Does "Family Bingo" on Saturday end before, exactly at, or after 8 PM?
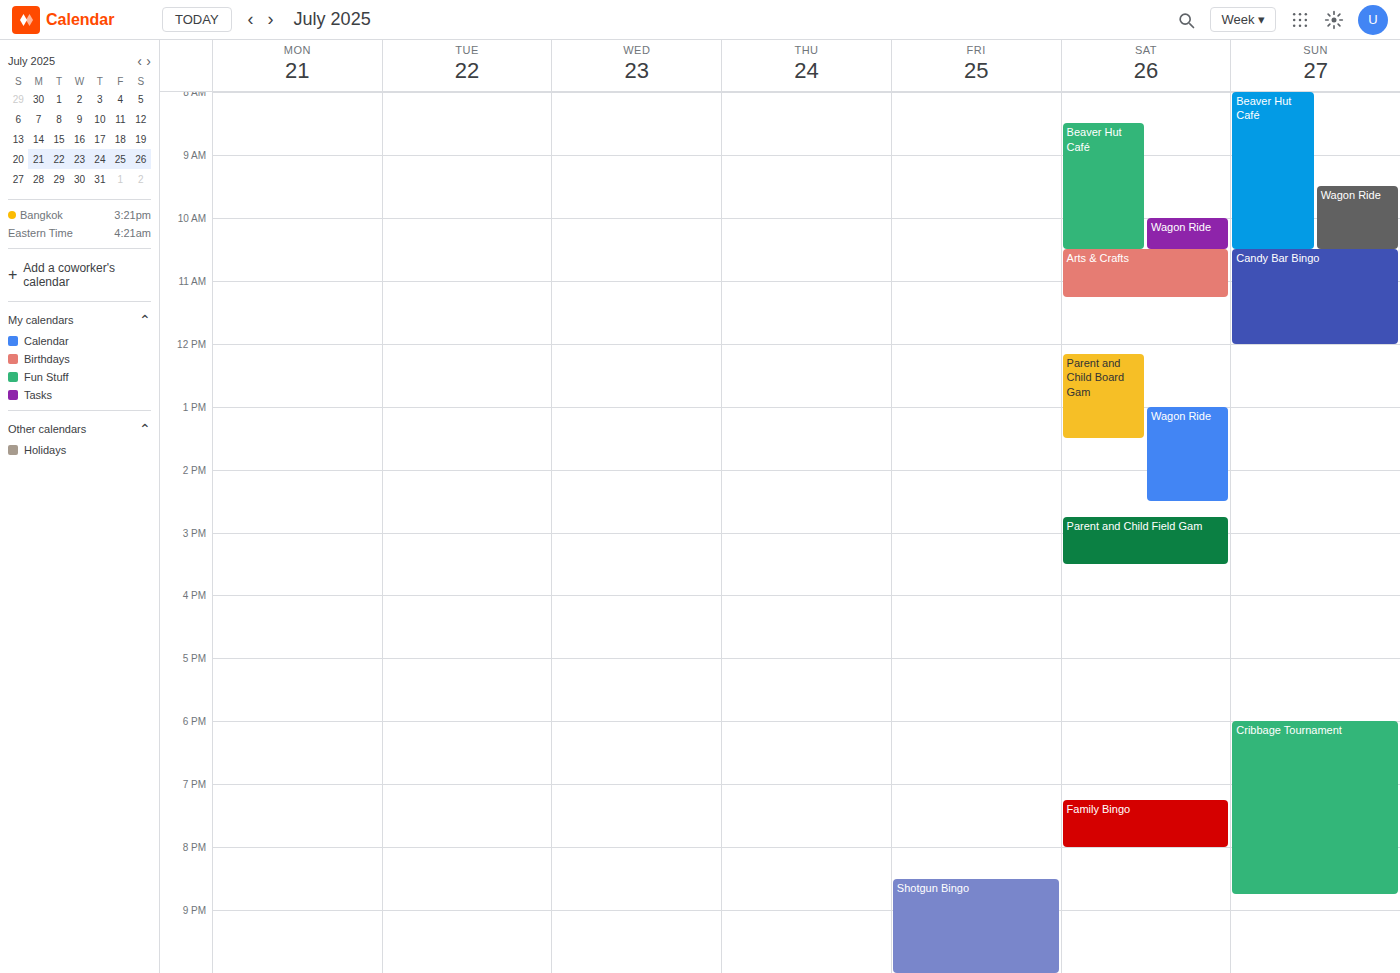
8:00 PM -- exactly at 8 PM, on the 8 PM line.